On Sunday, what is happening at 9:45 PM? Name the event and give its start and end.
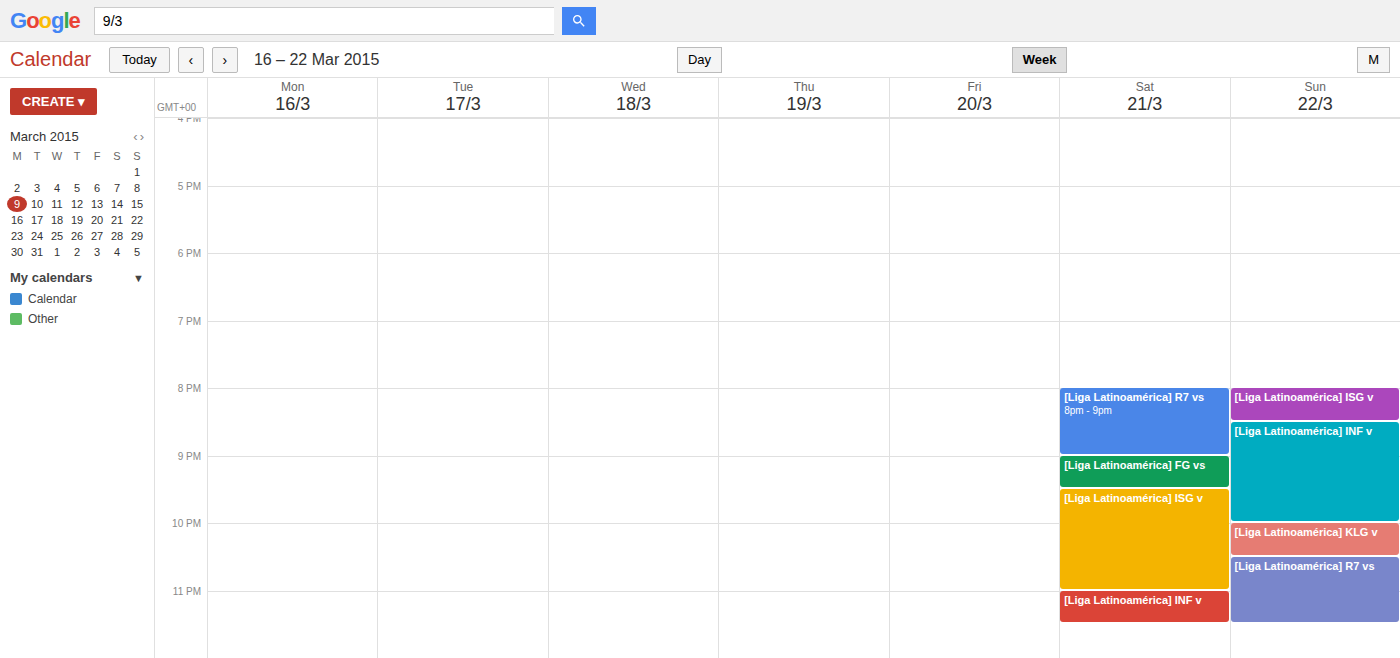
"[Liga Latinoamérica] INF v", 8:30 PM to 10:00 PM